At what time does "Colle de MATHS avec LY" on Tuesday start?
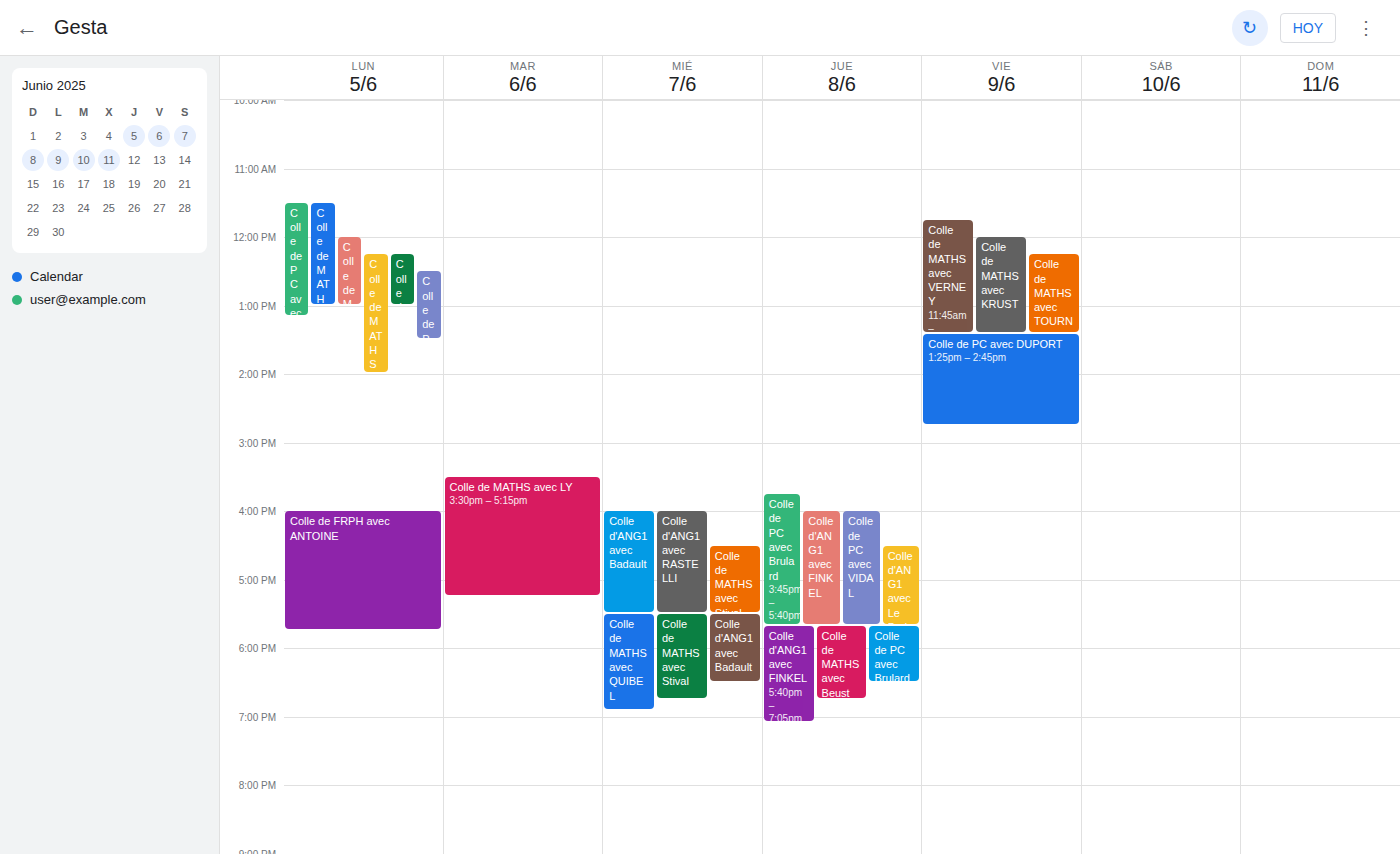
3:30 PM